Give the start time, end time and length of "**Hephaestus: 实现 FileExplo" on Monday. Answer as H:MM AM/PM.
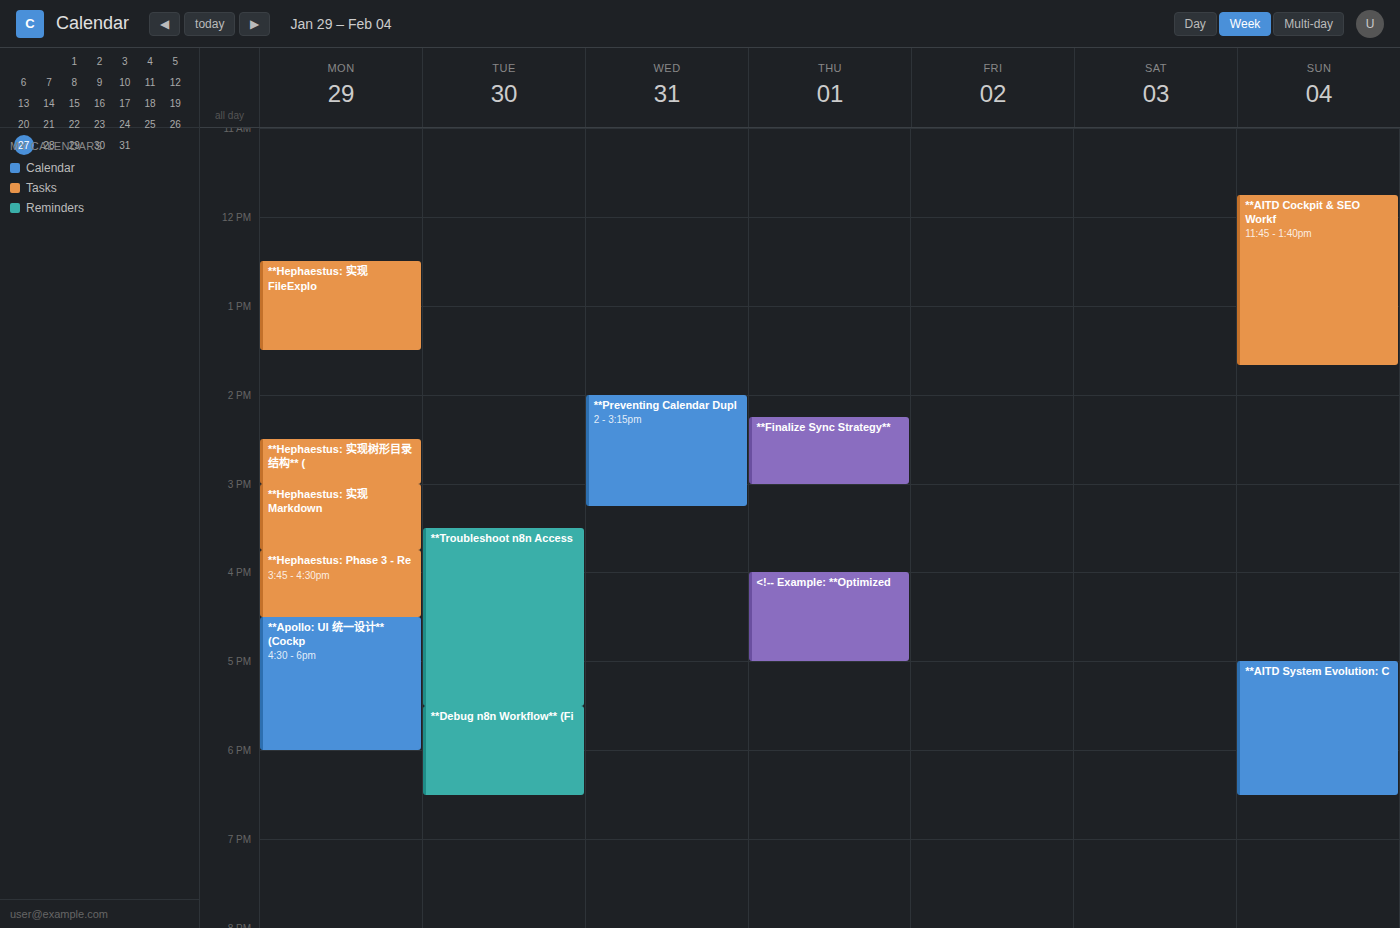
12:30 PM to 1:30 PM, 1 hour